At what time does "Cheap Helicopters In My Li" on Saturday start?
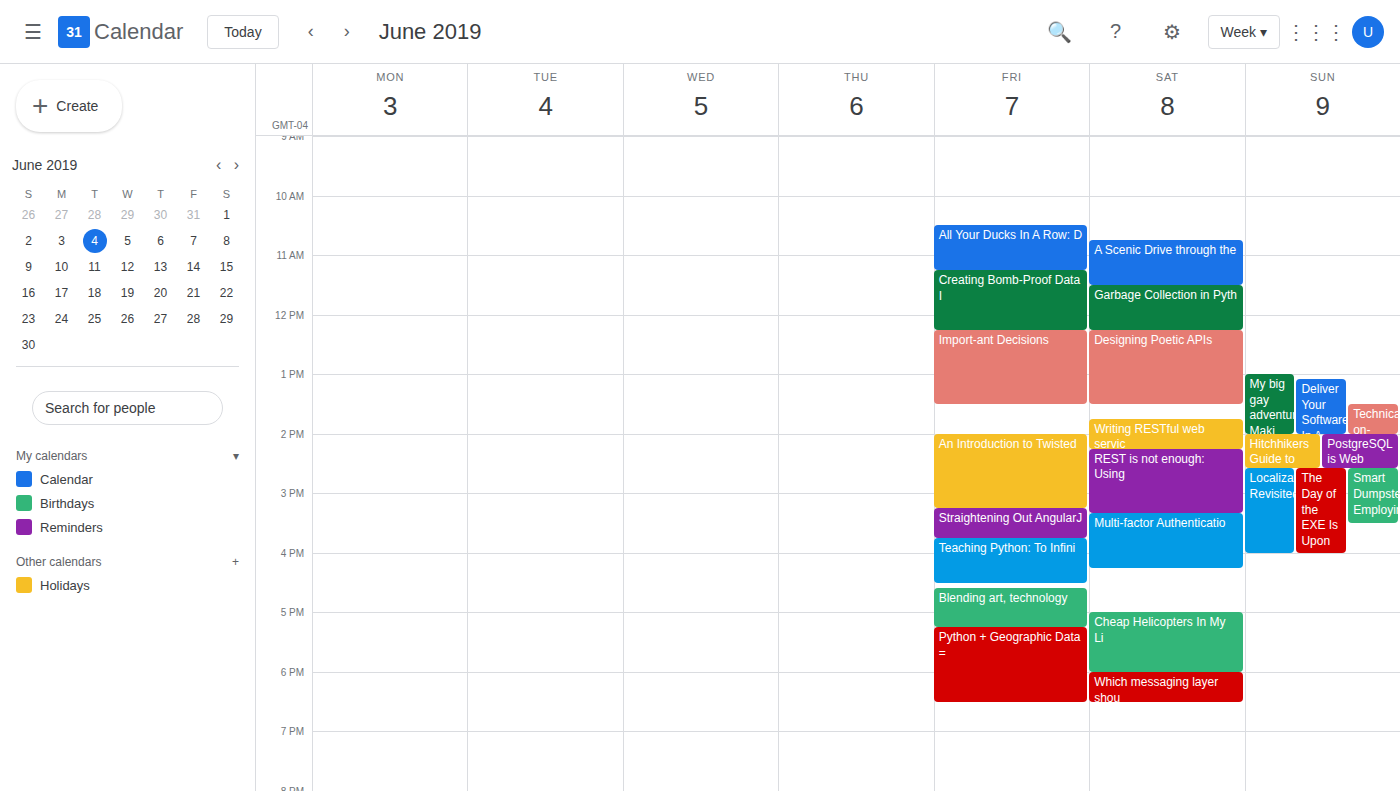
5:00 PM